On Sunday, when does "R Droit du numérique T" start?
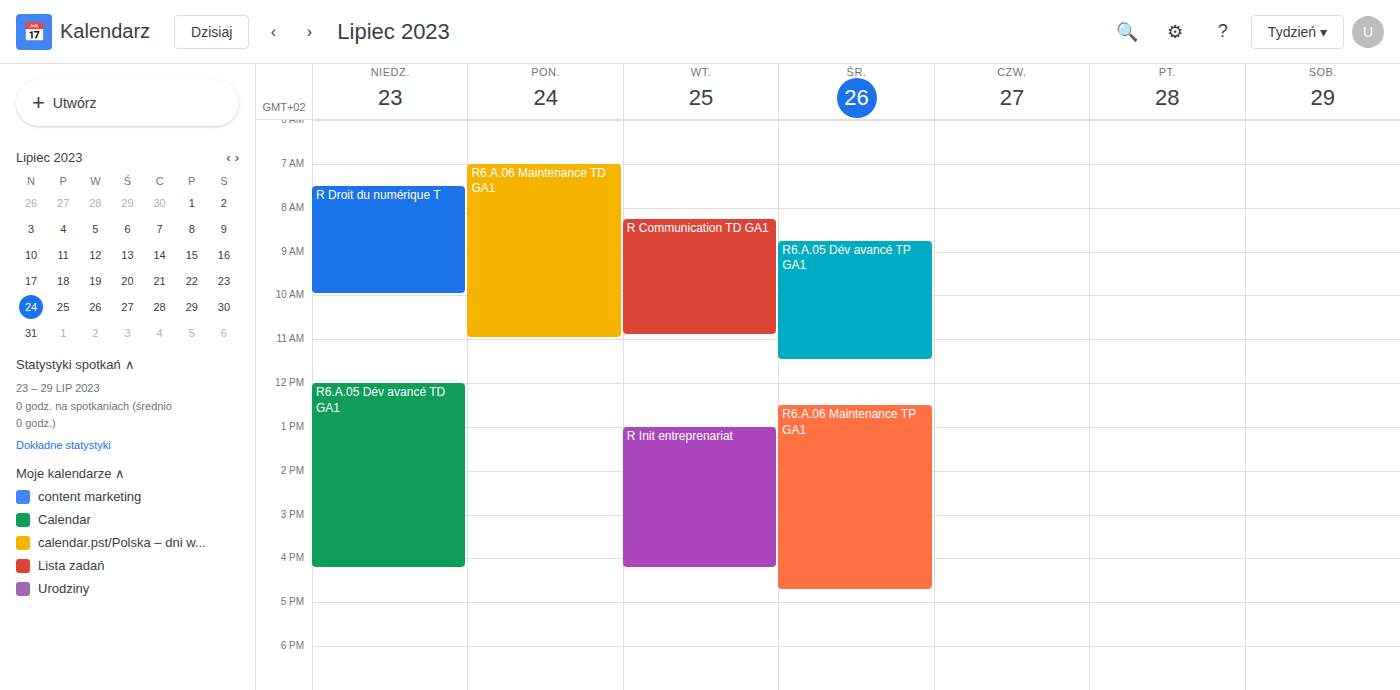
7:30 AM